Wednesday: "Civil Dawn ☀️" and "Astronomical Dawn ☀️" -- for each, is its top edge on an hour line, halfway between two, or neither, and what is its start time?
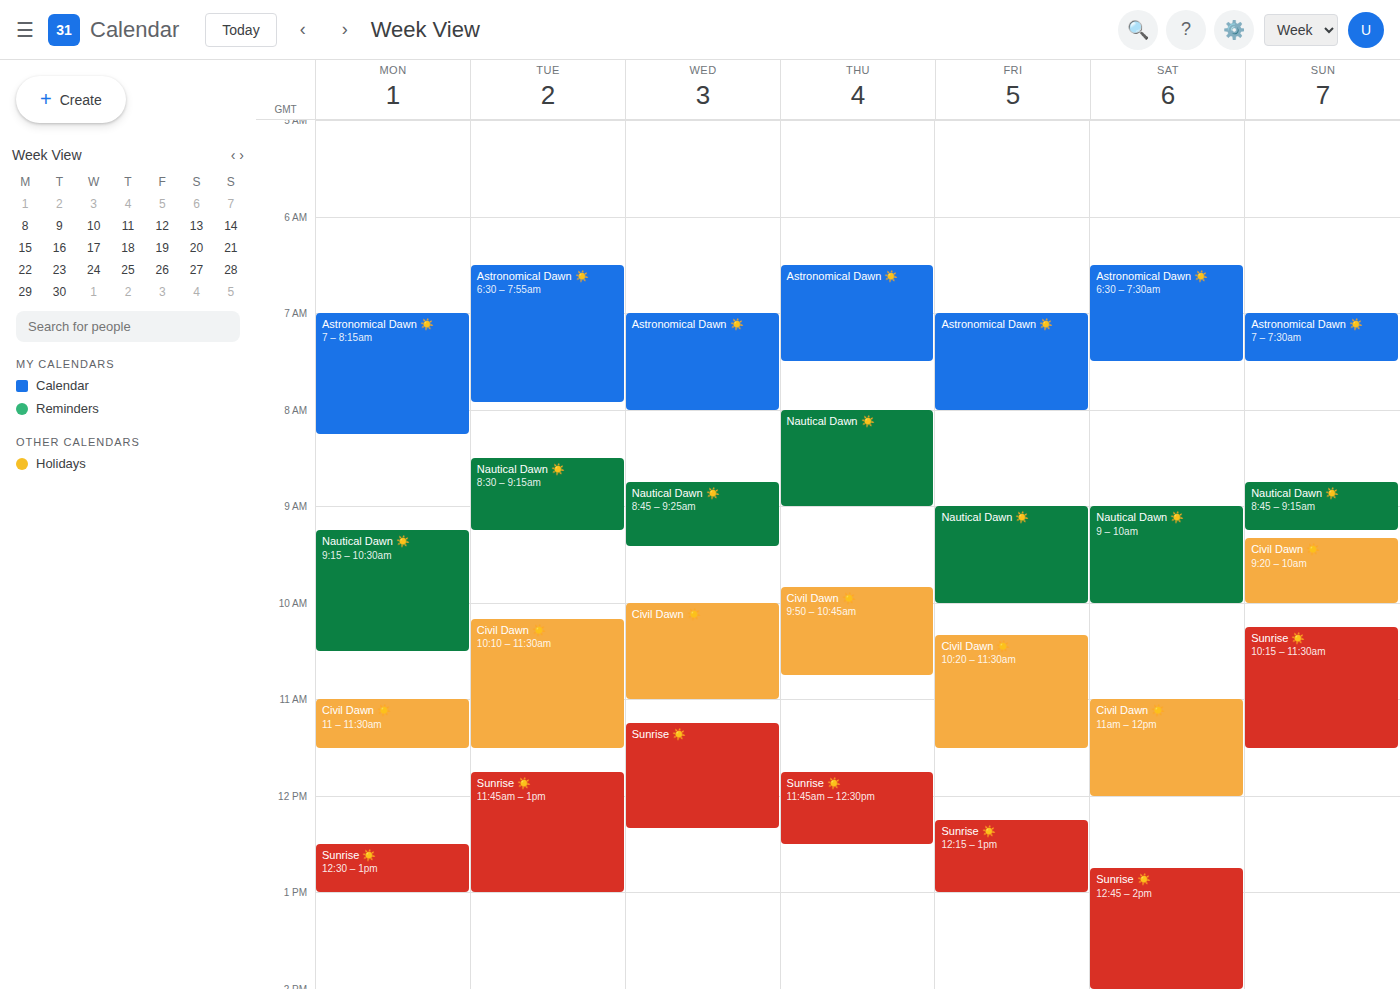
"Civil Dawn ☀️": 10:00 AM, exactly on the 10 AM line. "Astronomical Dawn ☀️": 7:00 AM, exactly on the 7 AM line.